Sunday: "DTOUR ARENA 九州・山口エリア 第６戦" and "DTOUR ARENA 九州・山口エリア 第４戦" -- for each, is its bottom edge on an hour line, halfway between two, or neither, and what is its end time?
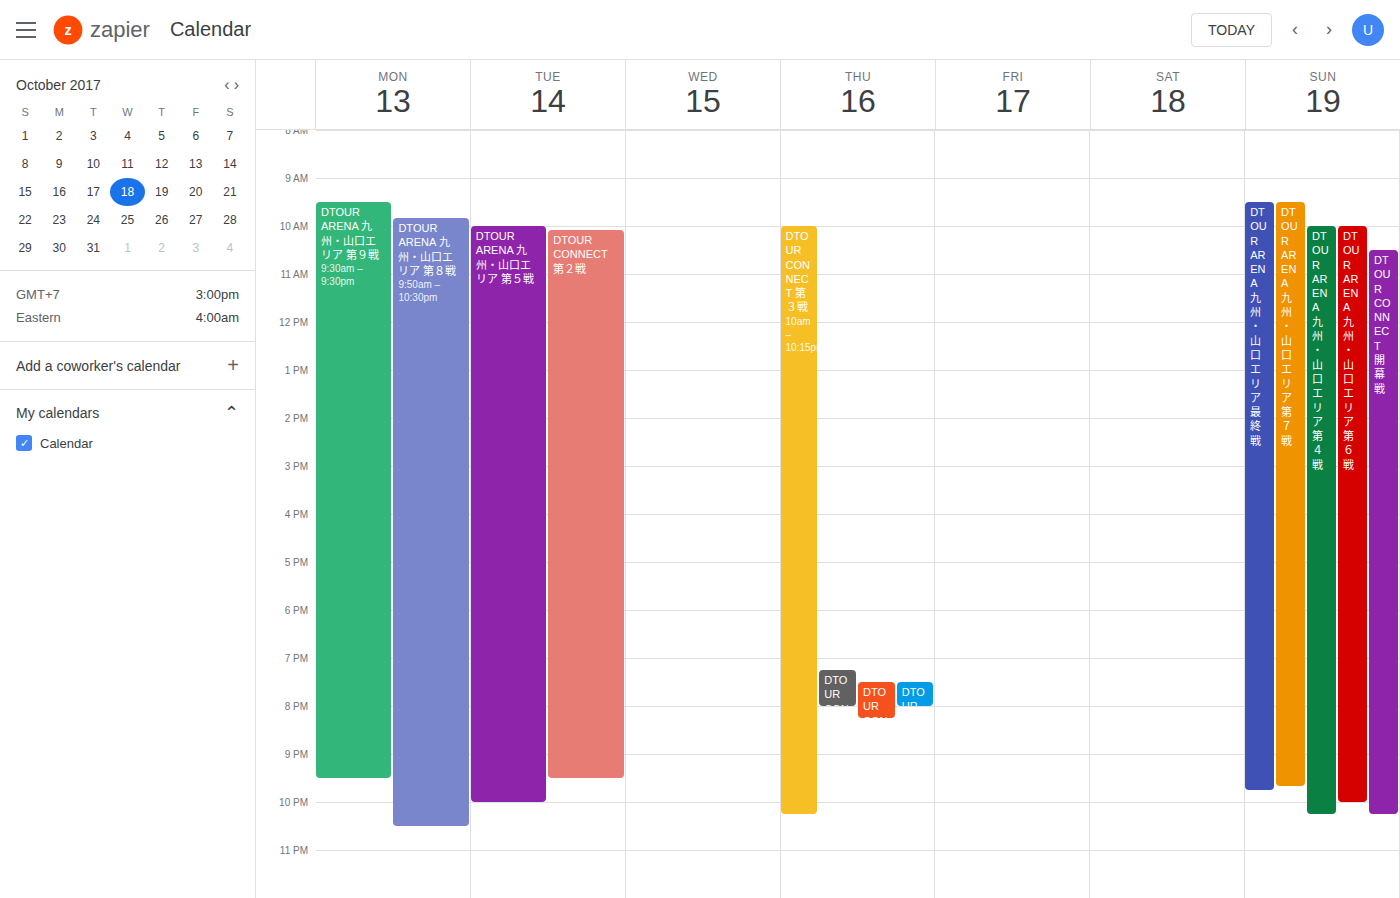
"DTOUR ARENA 九州・山口エリア 第６戦": 10:00 PM, exactly on the 10 PM line. "DTOUR ARENA 九州・山口エリア 第４戦": 10:15 PM, neither: a quarter of the way from the 10 PM line to the 11 PM line.